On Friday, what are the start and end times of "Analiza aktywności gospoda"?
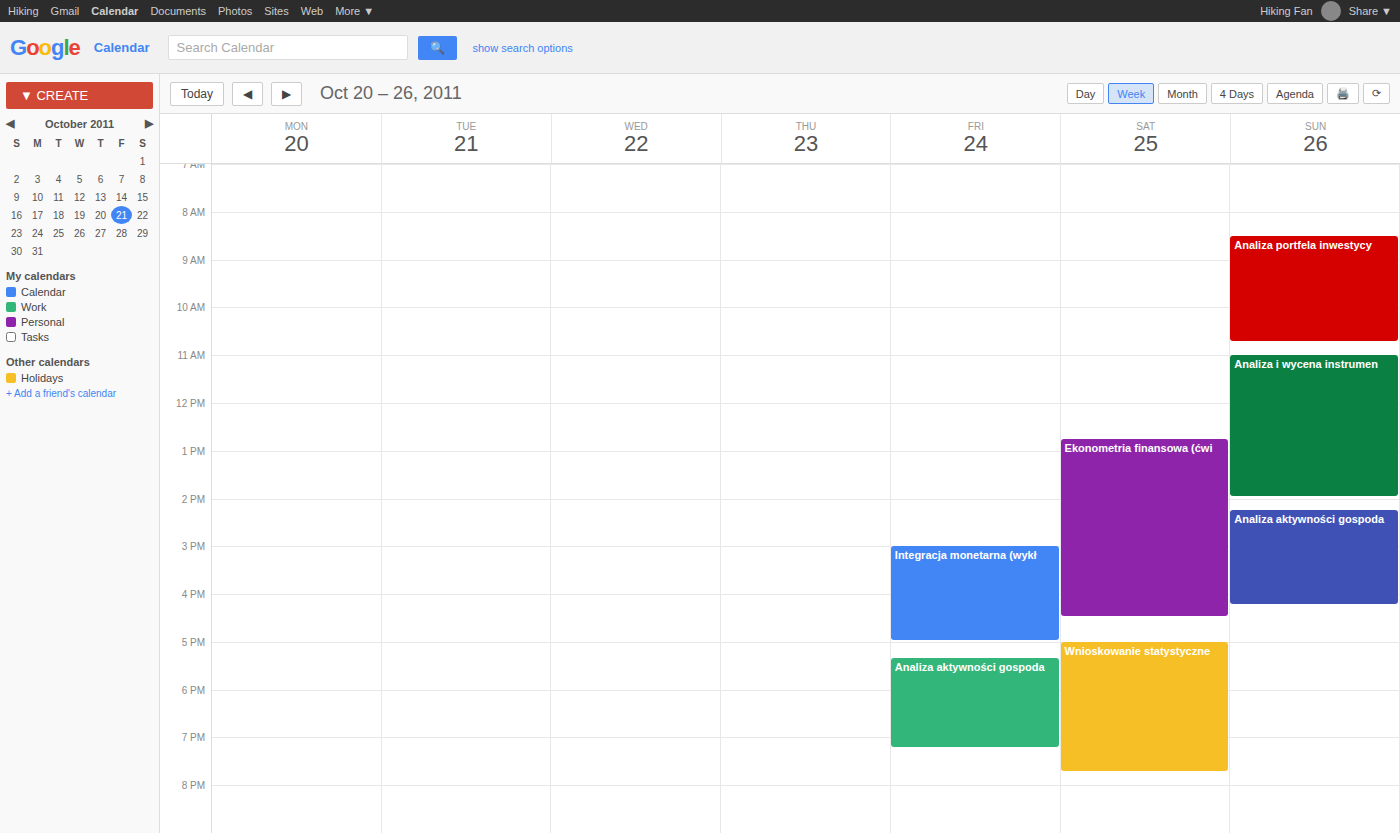
5:20 PM to 7:15 PM